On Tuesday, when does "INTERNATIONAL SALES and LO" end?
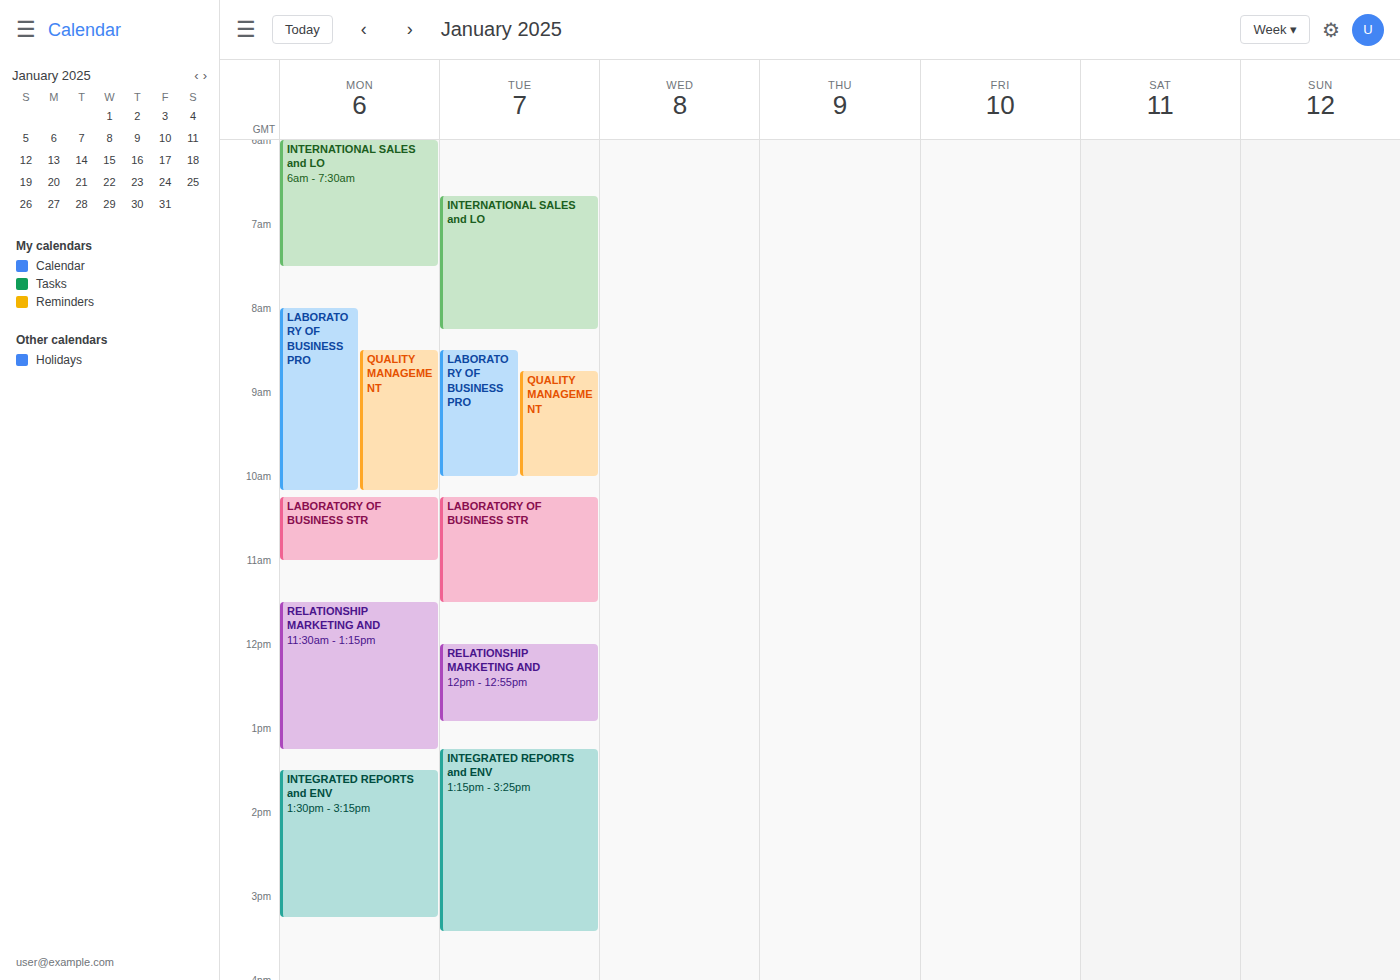
08:15